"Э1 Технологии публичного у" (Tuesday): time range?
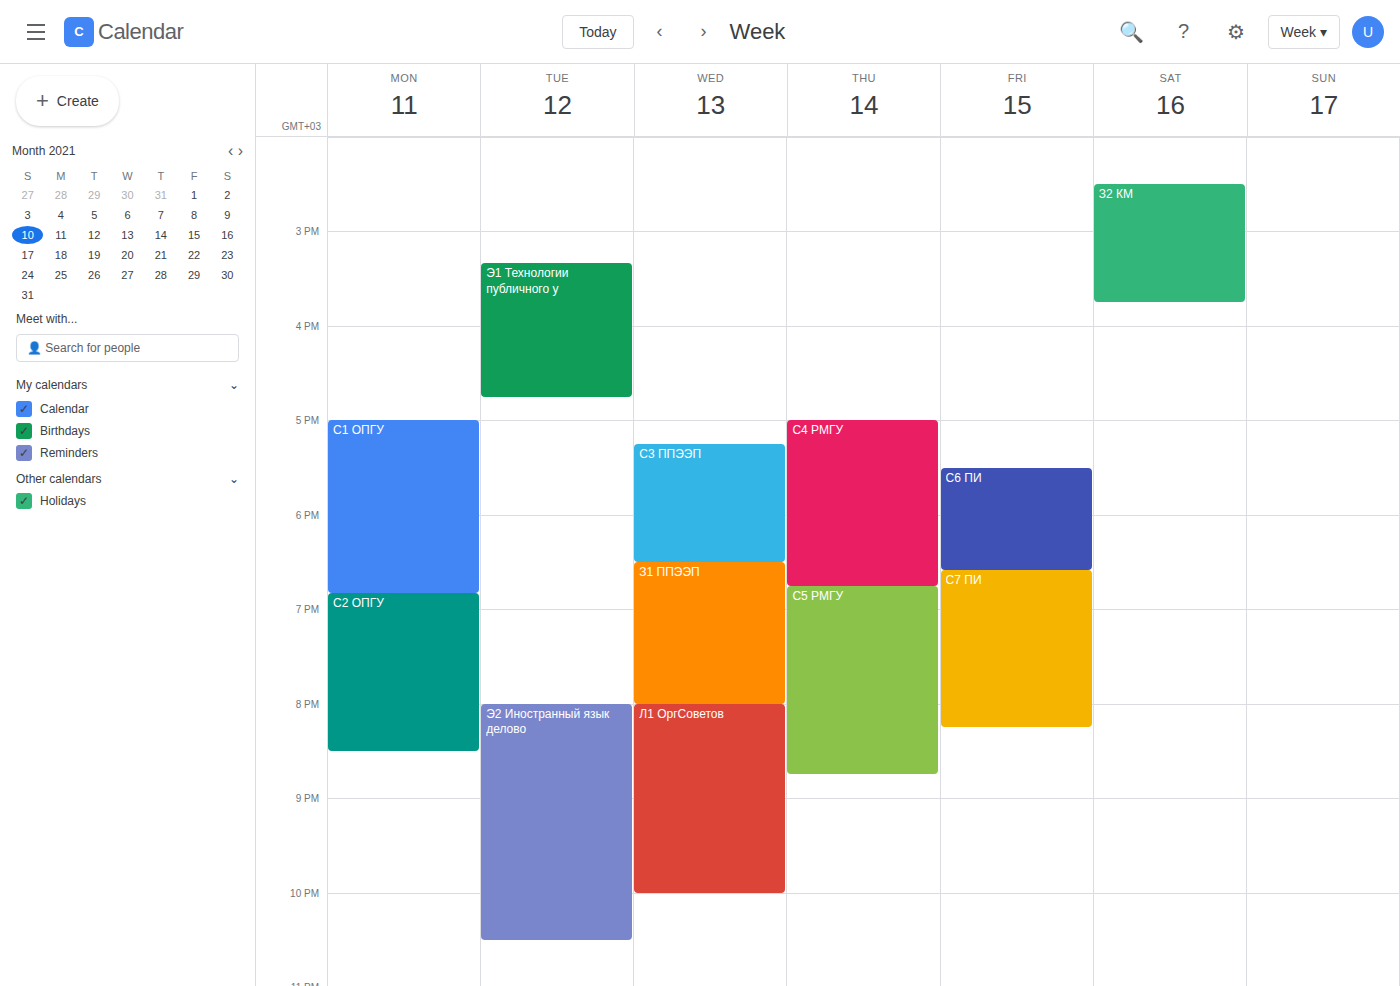
3:20 PM to 4:45 PM